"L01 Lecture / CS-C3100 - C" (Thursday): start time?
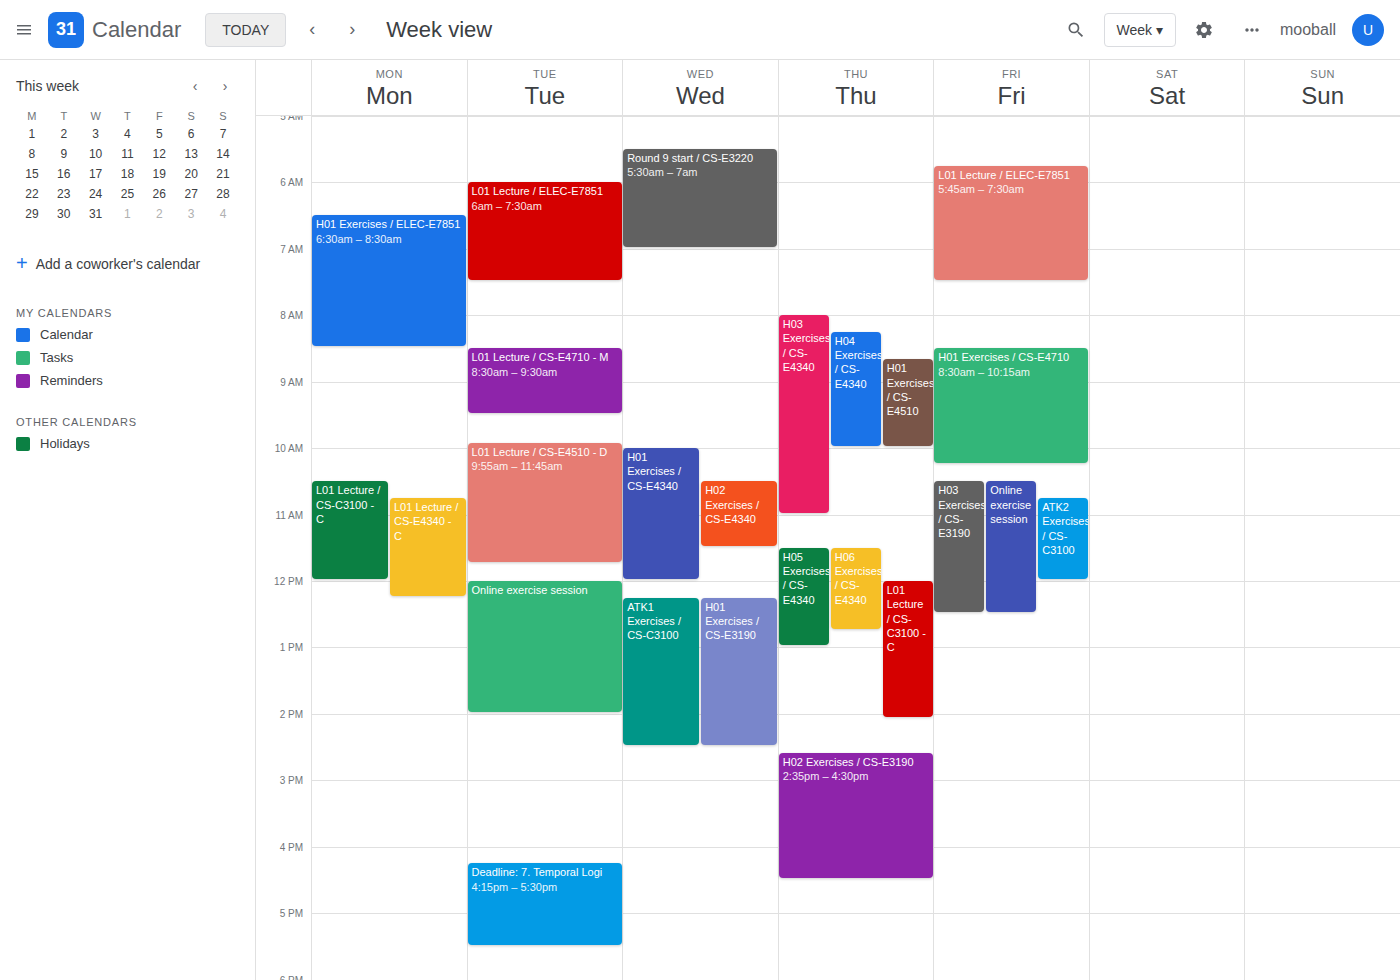
12:00